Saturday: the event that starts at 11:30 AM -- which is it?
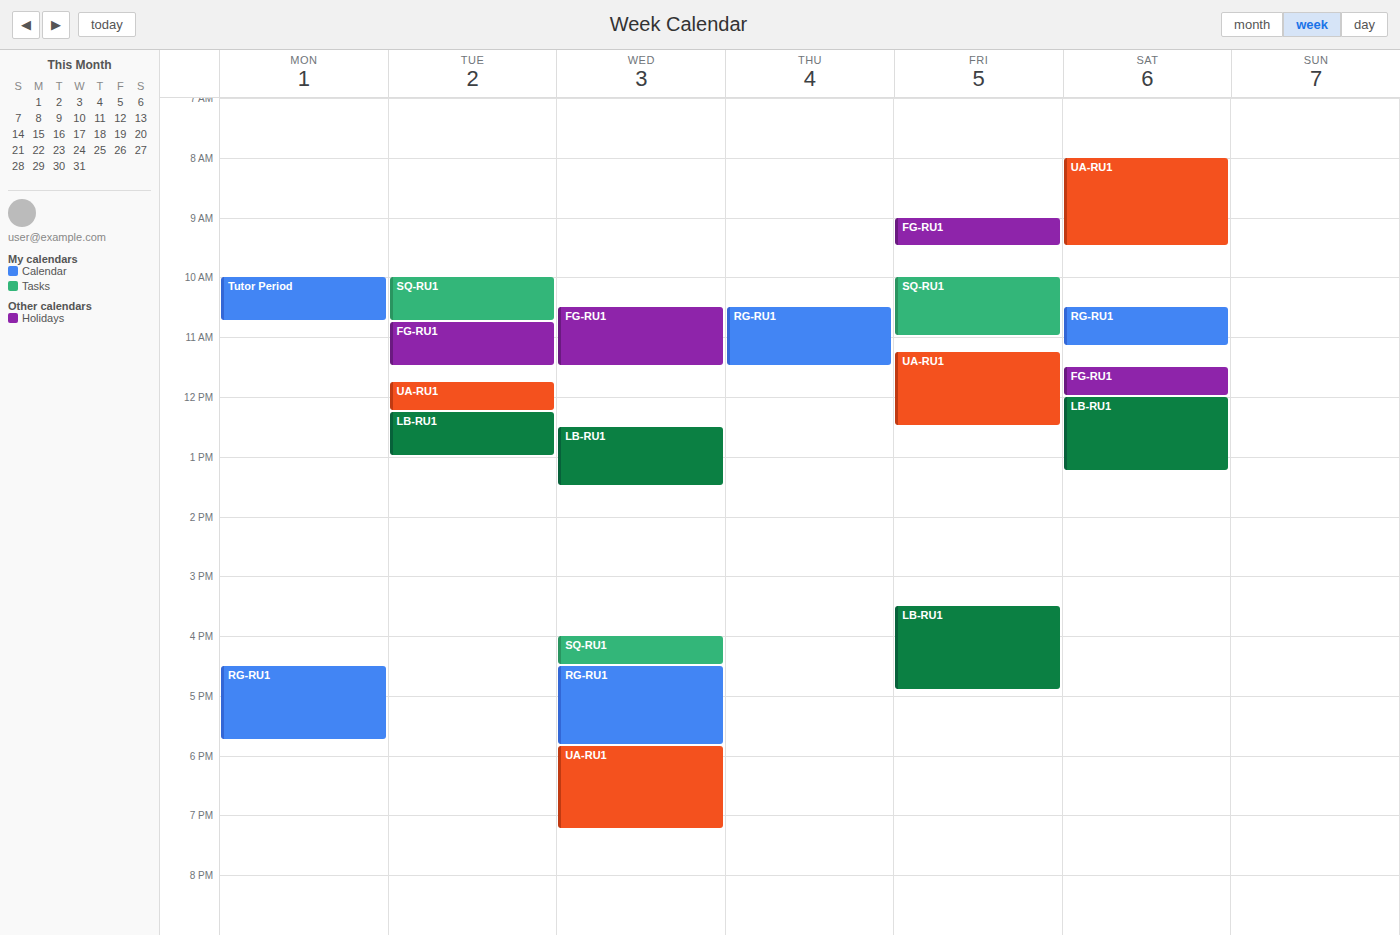
"FG-RU1"